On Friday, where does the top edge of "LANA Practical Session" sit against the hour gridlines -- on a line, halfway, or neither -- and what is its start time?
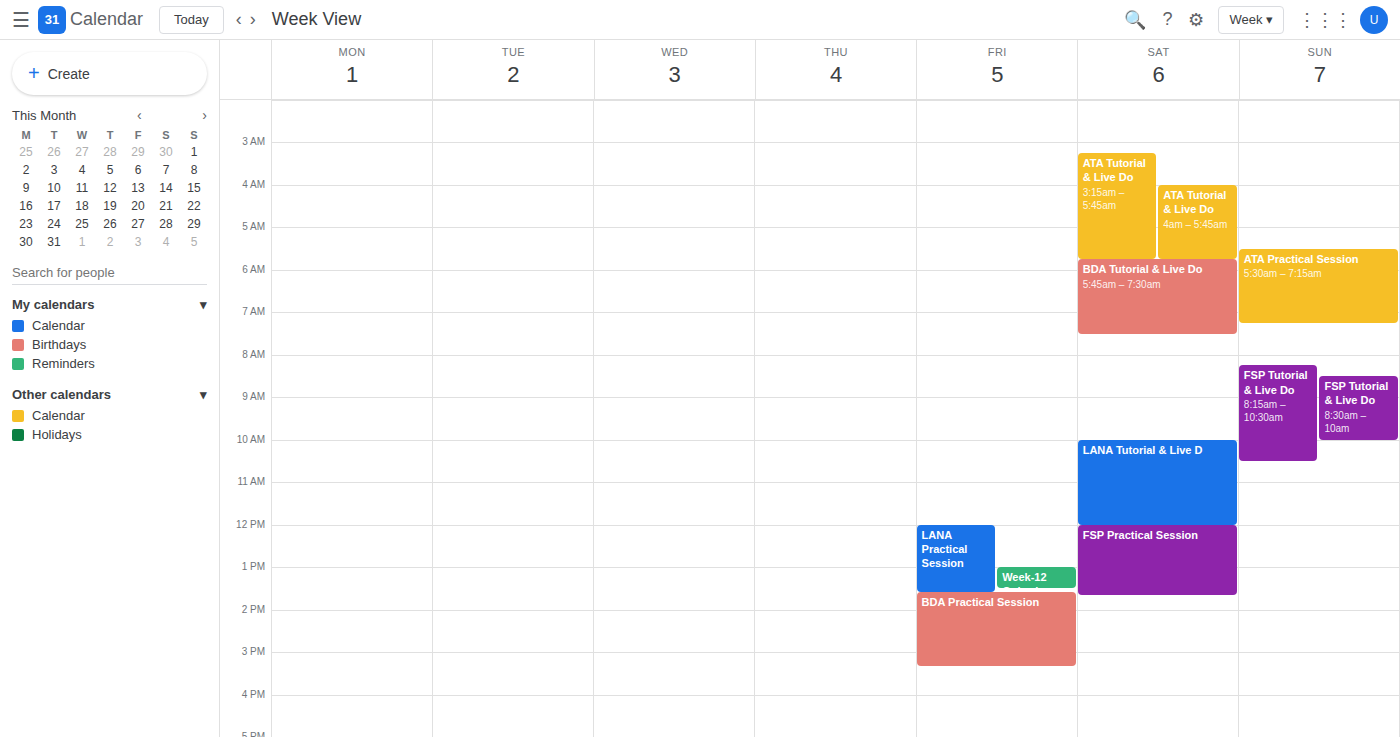
12:00 PM -- exactly on the 12 PM line.